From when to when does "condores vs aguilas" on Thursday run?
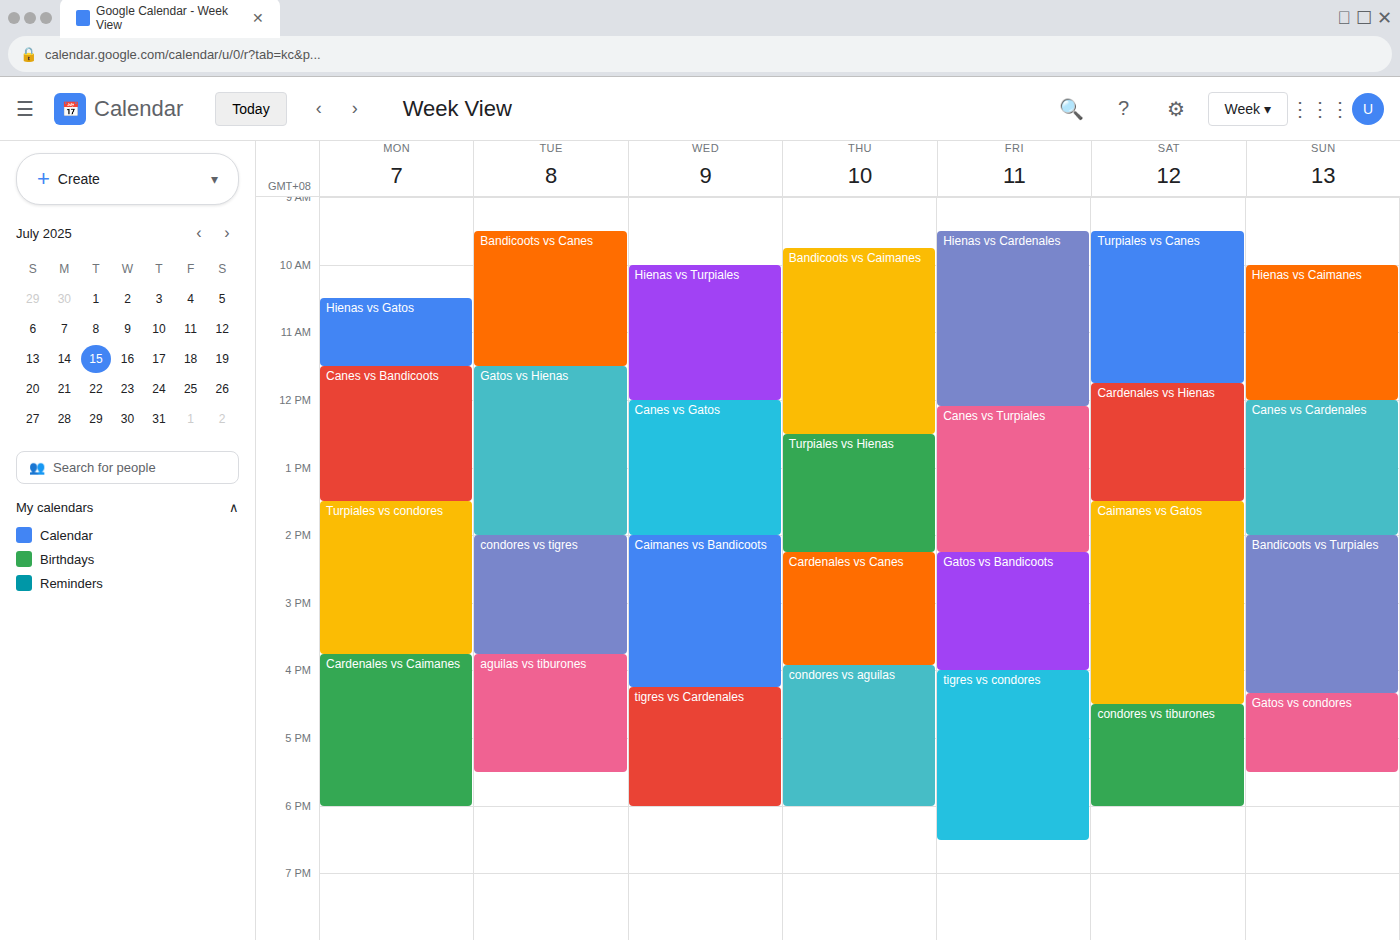
3:55 PM to 6:00 PM